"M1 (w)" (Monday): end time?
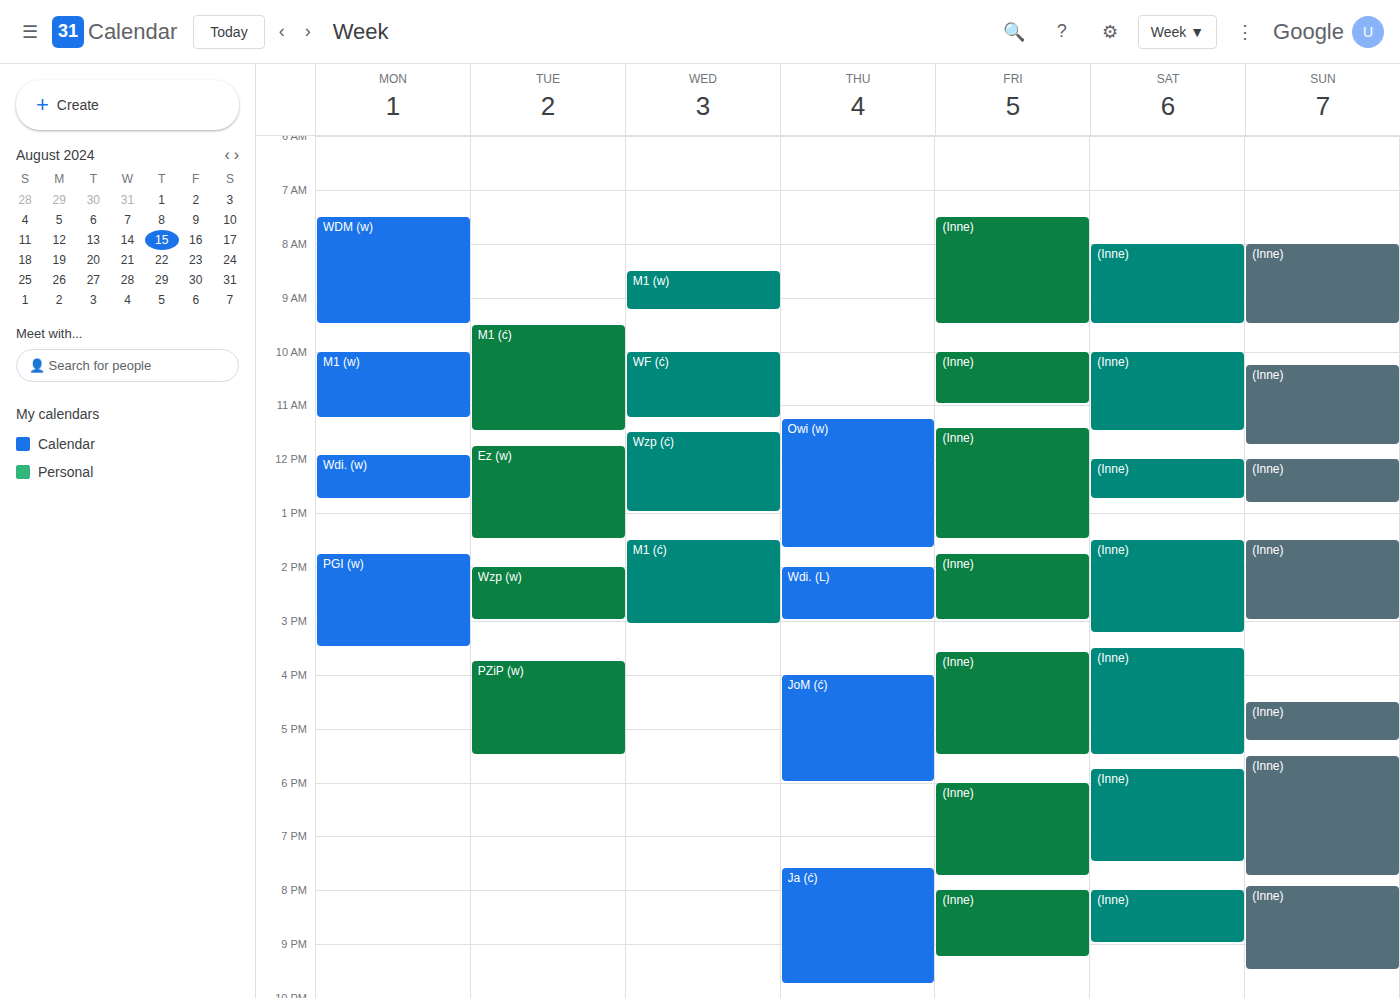
11:15 AM